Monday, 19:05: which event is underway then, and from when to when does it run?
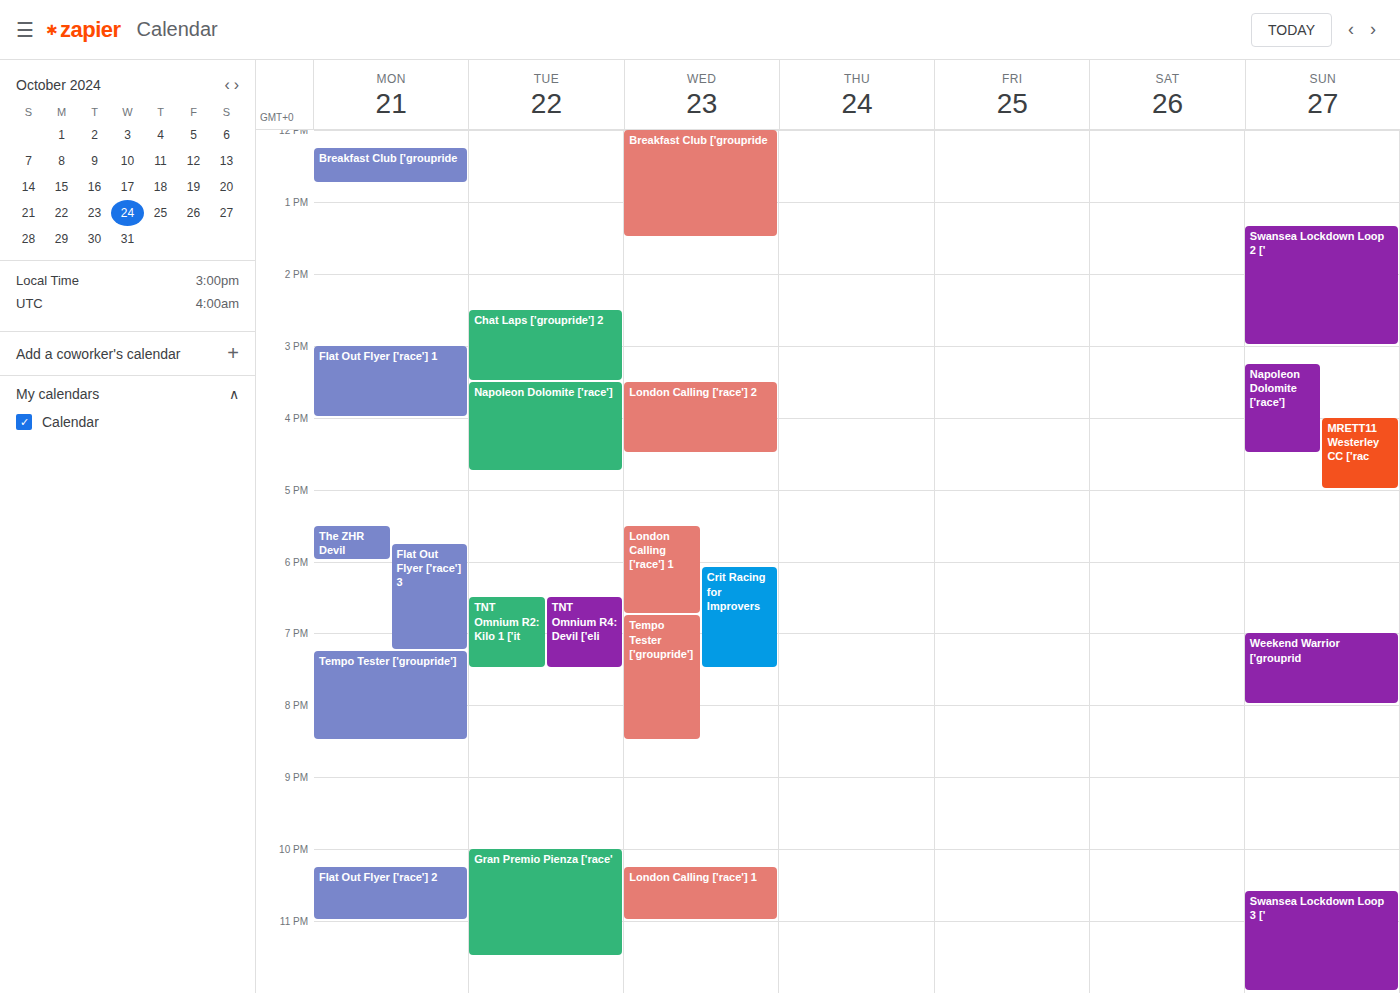
"Flat Out Flyer ['race'] 3", 17:45 to 19:15